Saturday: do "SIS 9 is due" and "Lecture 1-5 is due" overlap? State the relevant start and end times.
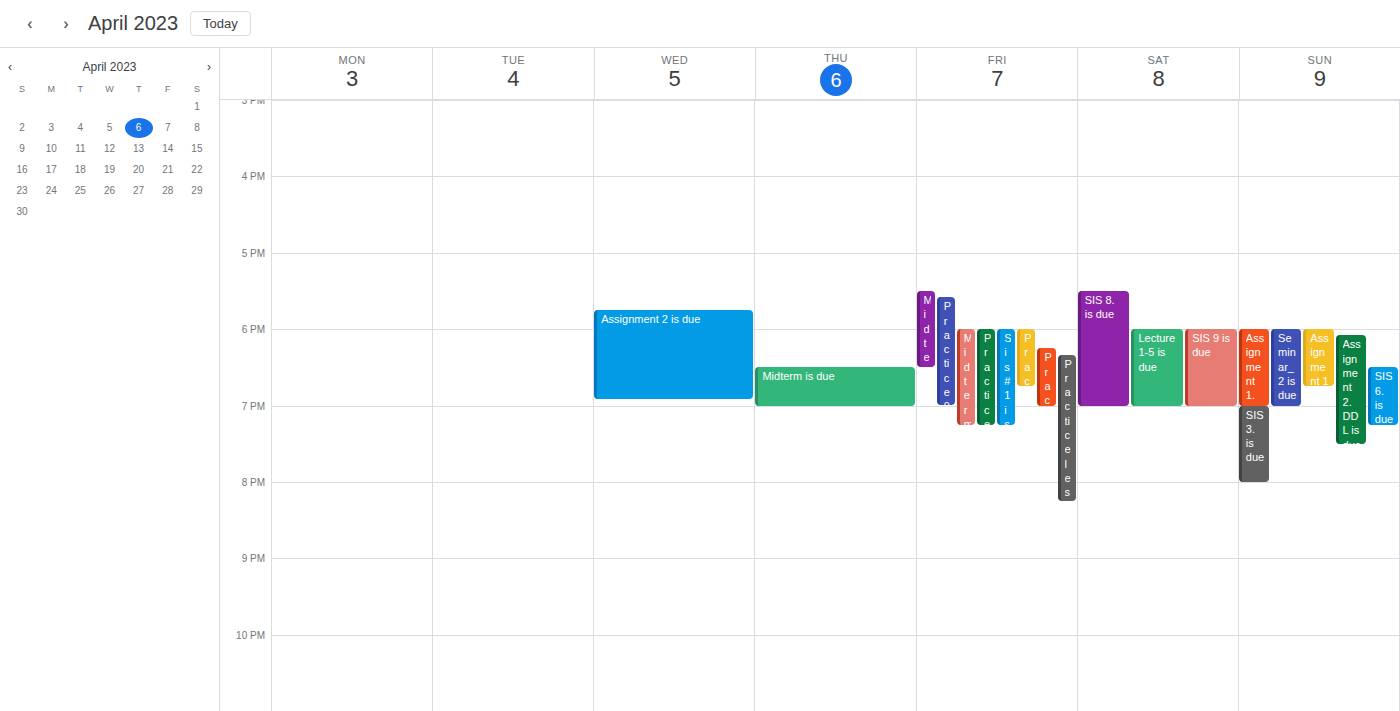
"Lecture 1-5 is due" runs 6:00 PM to 7:00 PM, inside "SIS 9 is due" -- they overlap.